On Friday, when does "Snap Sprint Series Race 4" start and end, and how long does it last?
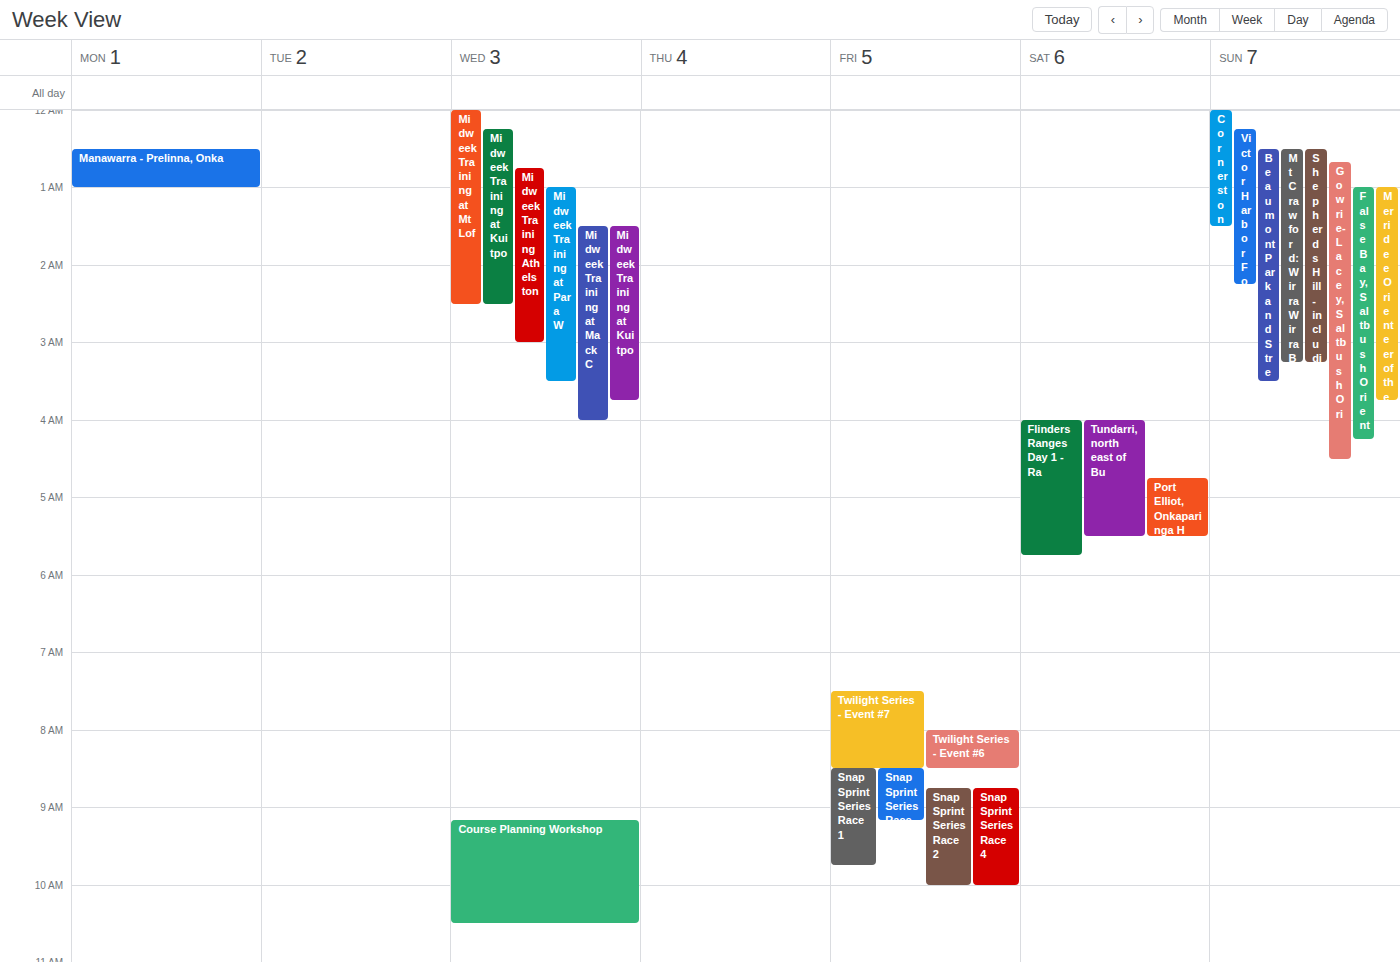
8:45 AM to 10:00 AM, 1 hour 15 minutes